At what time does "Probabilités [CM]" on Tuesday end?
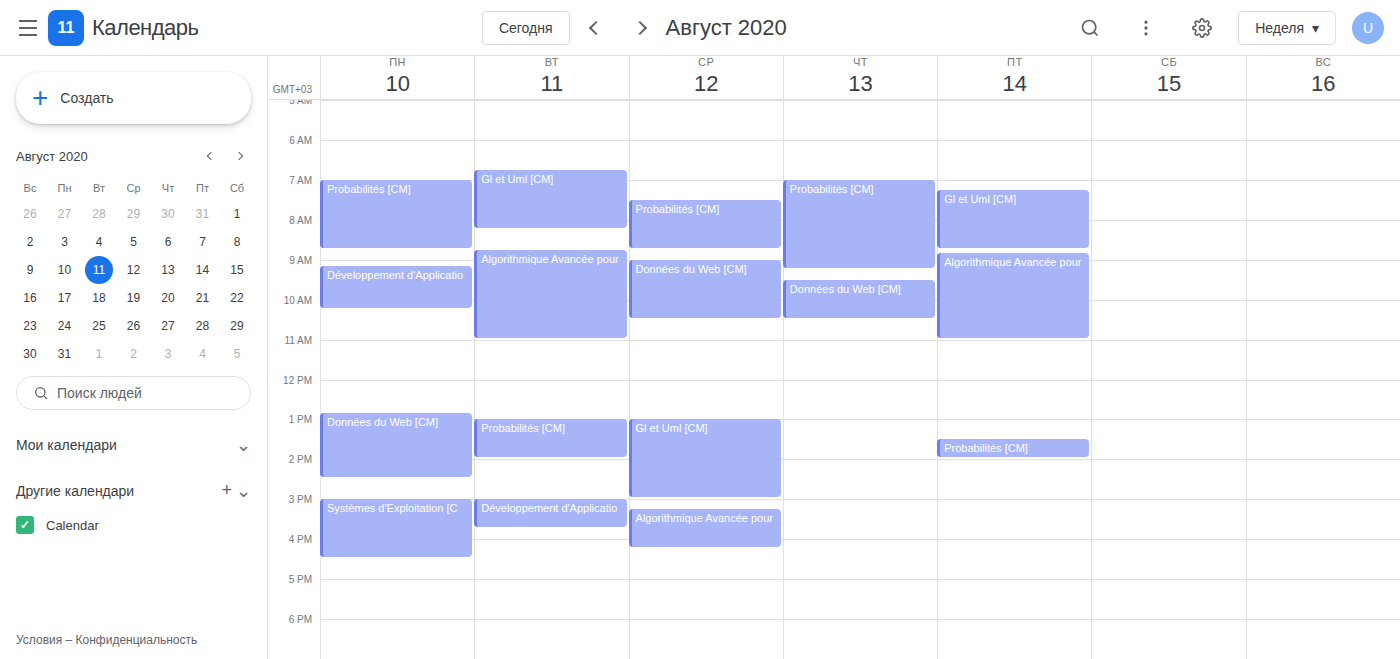
2:00 PM